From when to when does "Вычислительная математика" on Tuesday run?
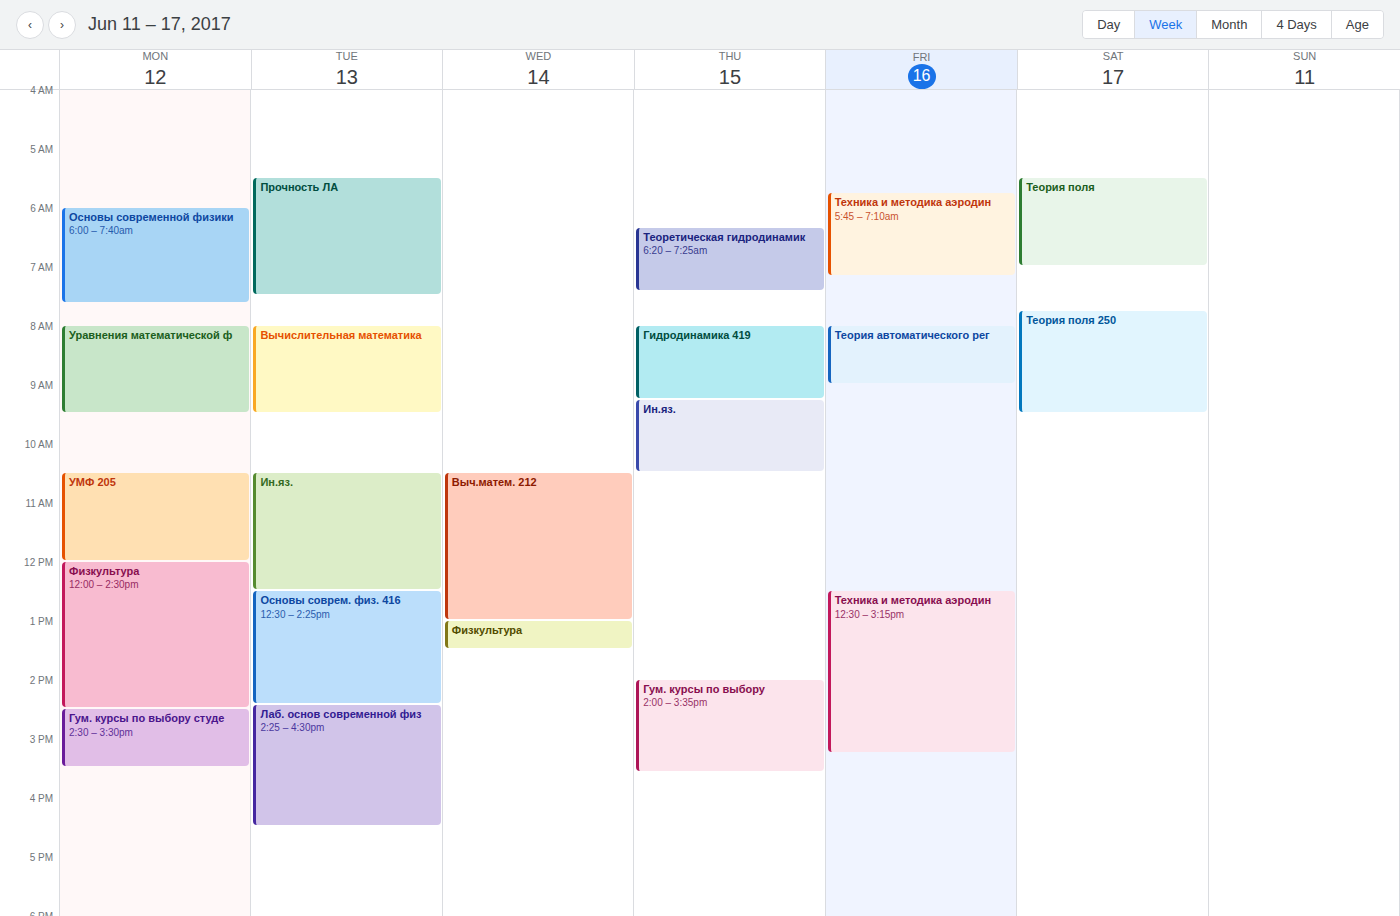
8:00 AM to 9:30 AM